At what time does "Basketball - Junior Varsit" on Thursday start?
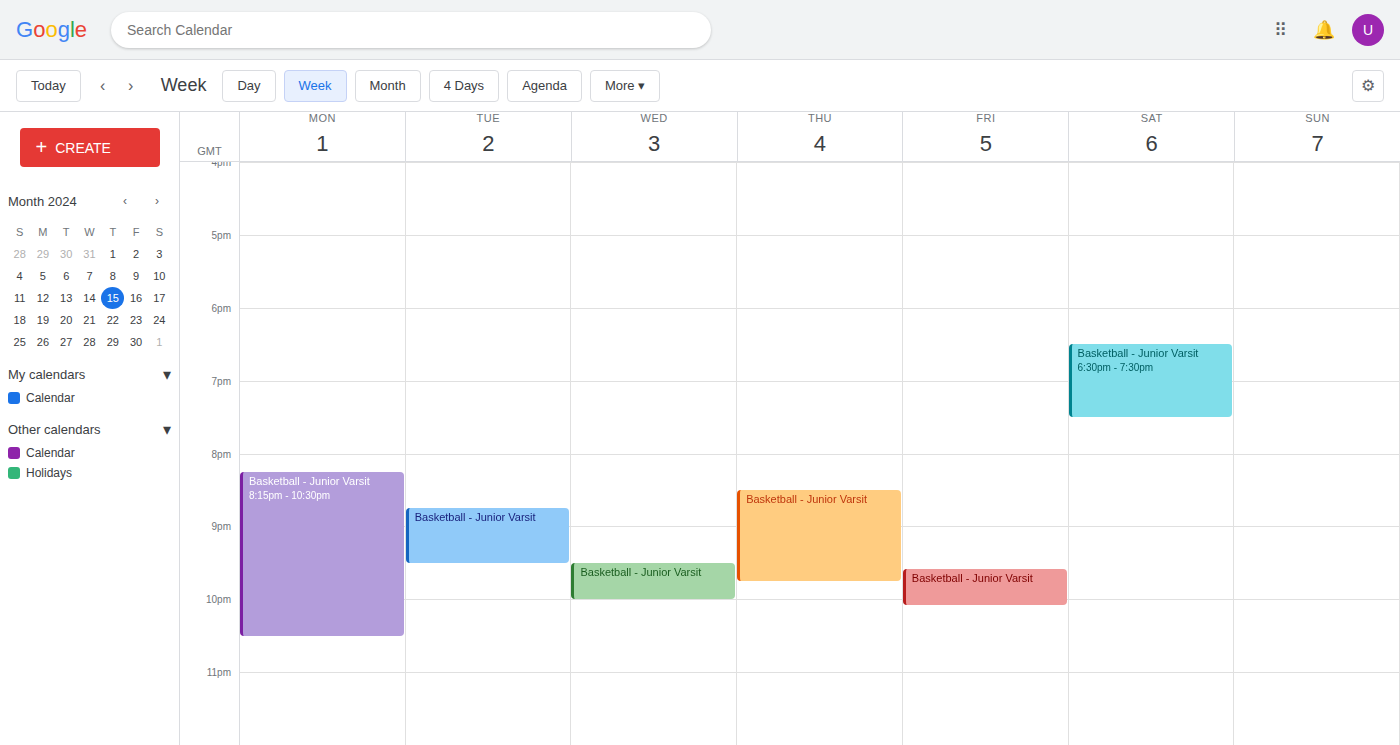
8:30 PM